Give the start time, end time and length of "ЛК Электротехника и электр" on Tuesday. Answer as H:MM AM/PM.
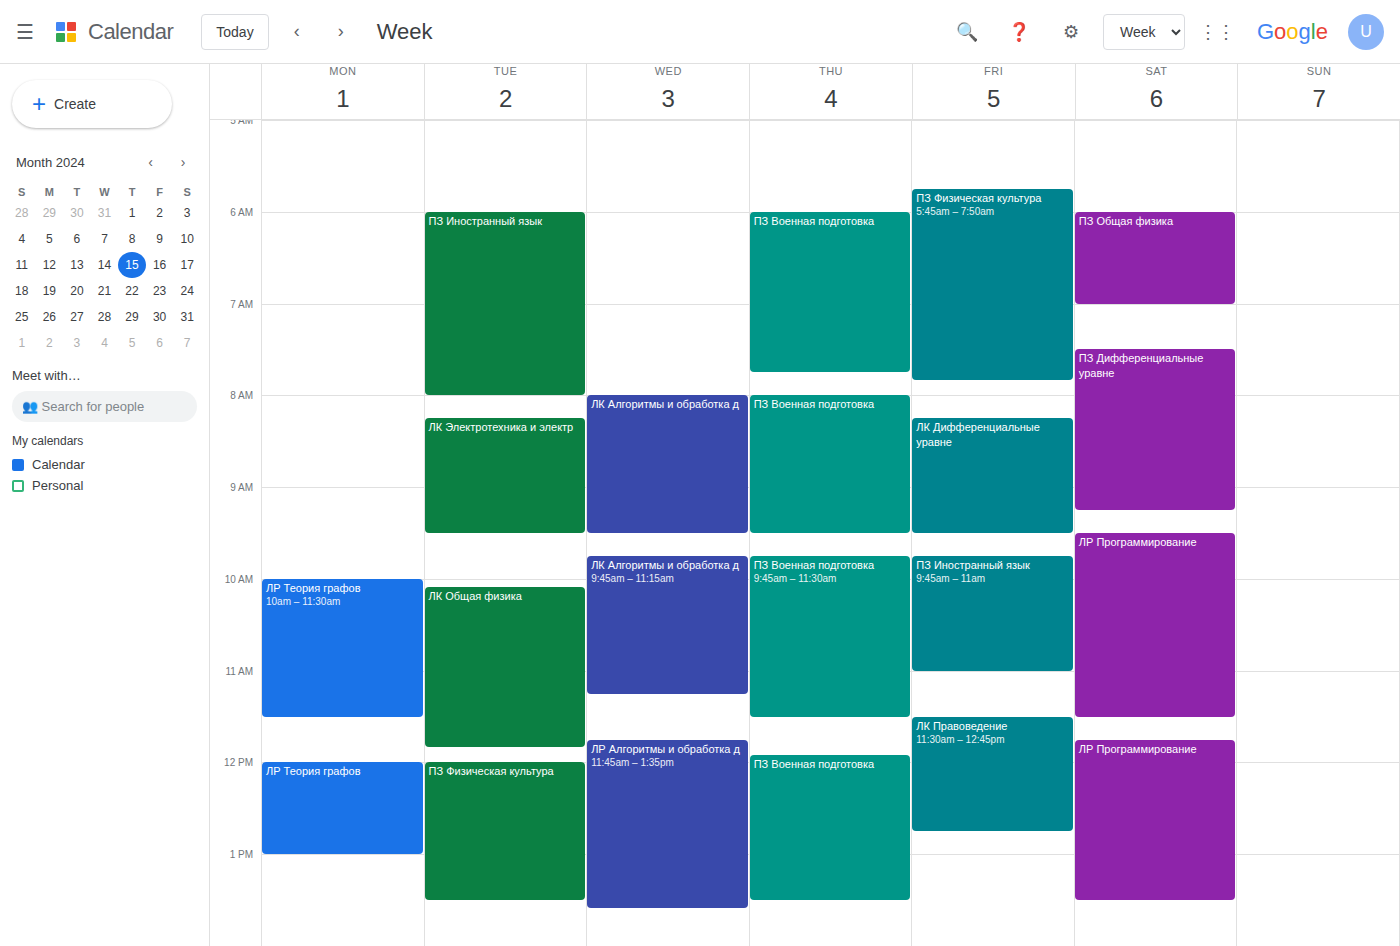
8:15 AM to 9:30 AM, 1 hour 15 minutes